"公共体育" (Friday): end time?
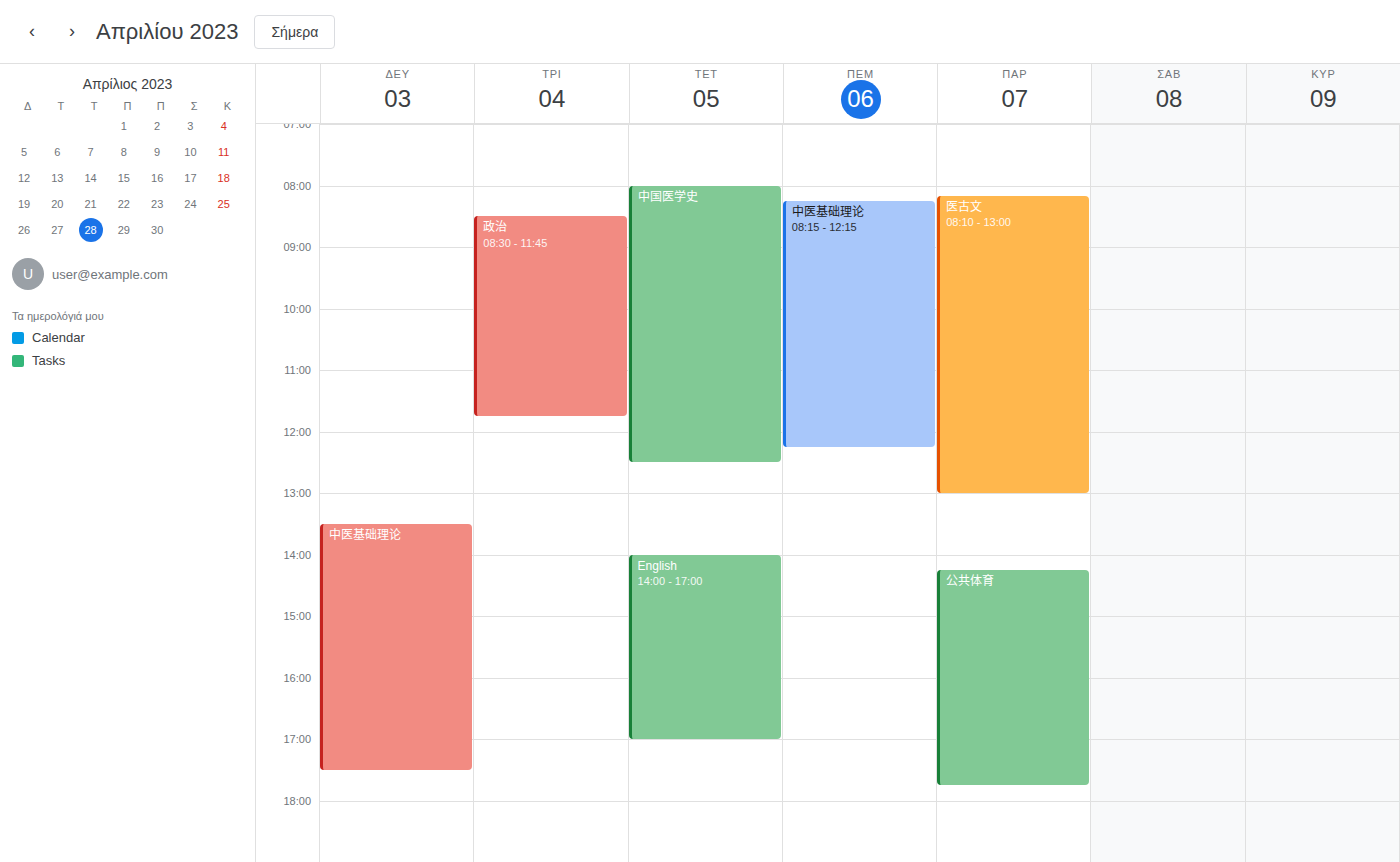
5:45 PM